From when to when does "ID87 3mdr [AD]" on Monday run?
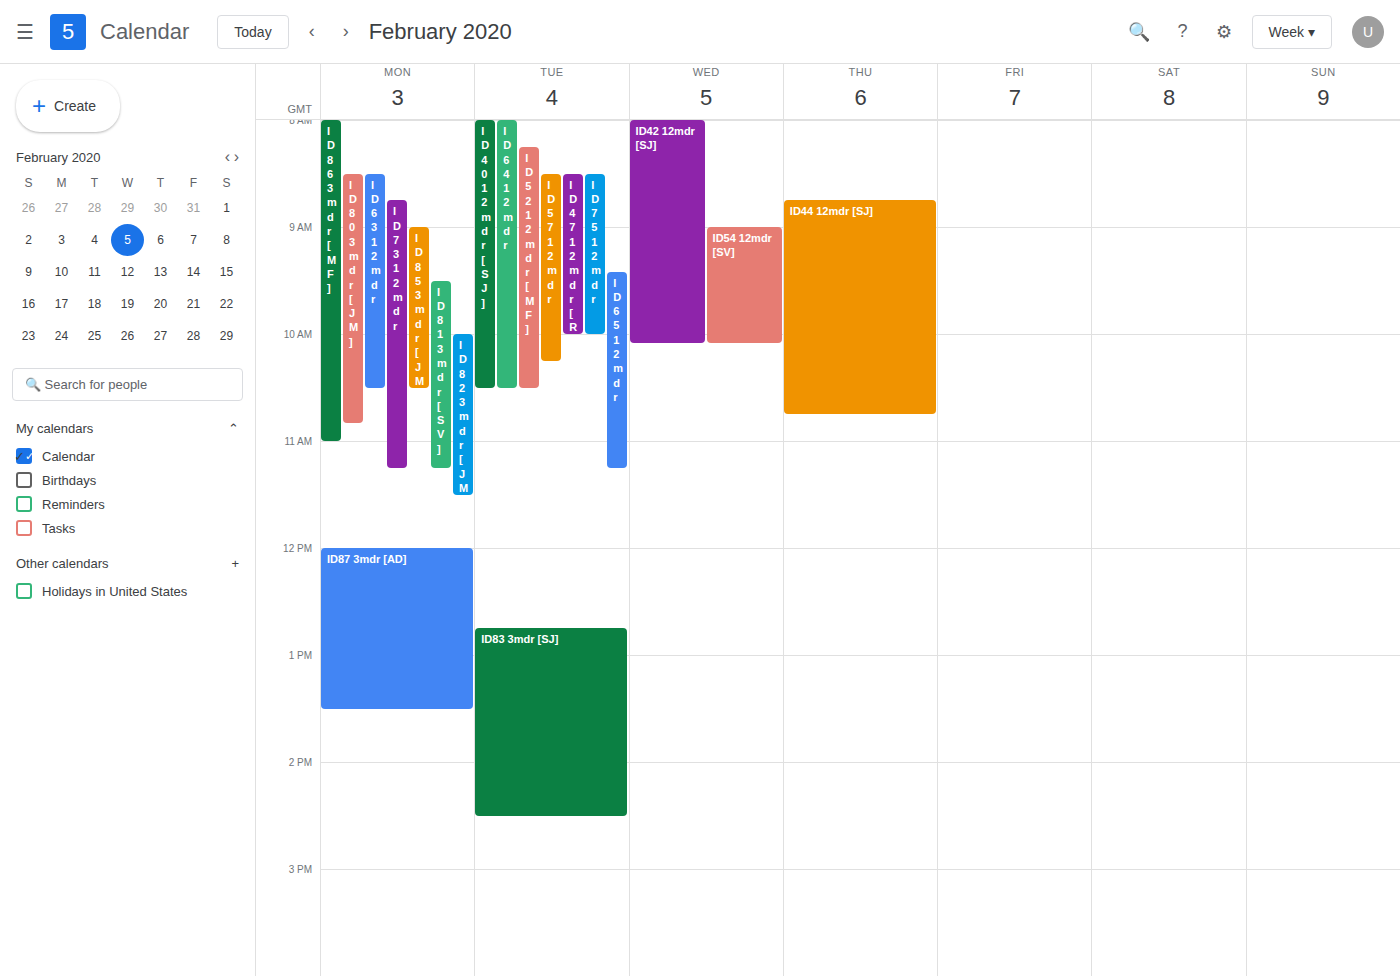
12:00 PM to 1:30 PM